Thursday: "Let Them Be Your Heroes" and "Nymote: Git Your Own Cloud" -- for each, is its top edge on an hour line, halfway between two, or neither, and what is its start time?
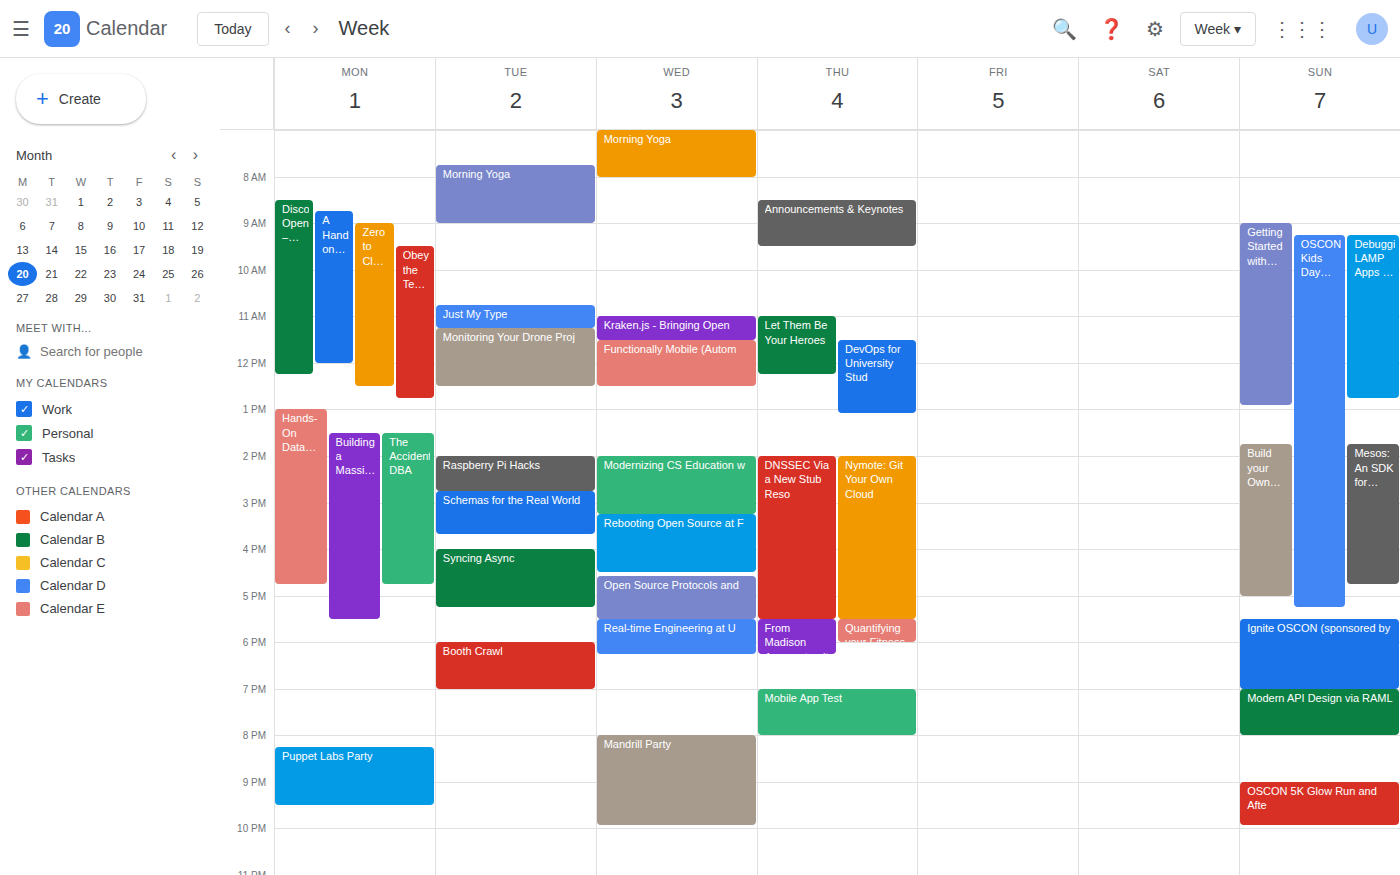
"Let Them Be Your Heroes": 11:00, exactly on the 11:00 line. "Nymote: Git Your Own Cloud": 14:00, exactly on the 14:00 line.